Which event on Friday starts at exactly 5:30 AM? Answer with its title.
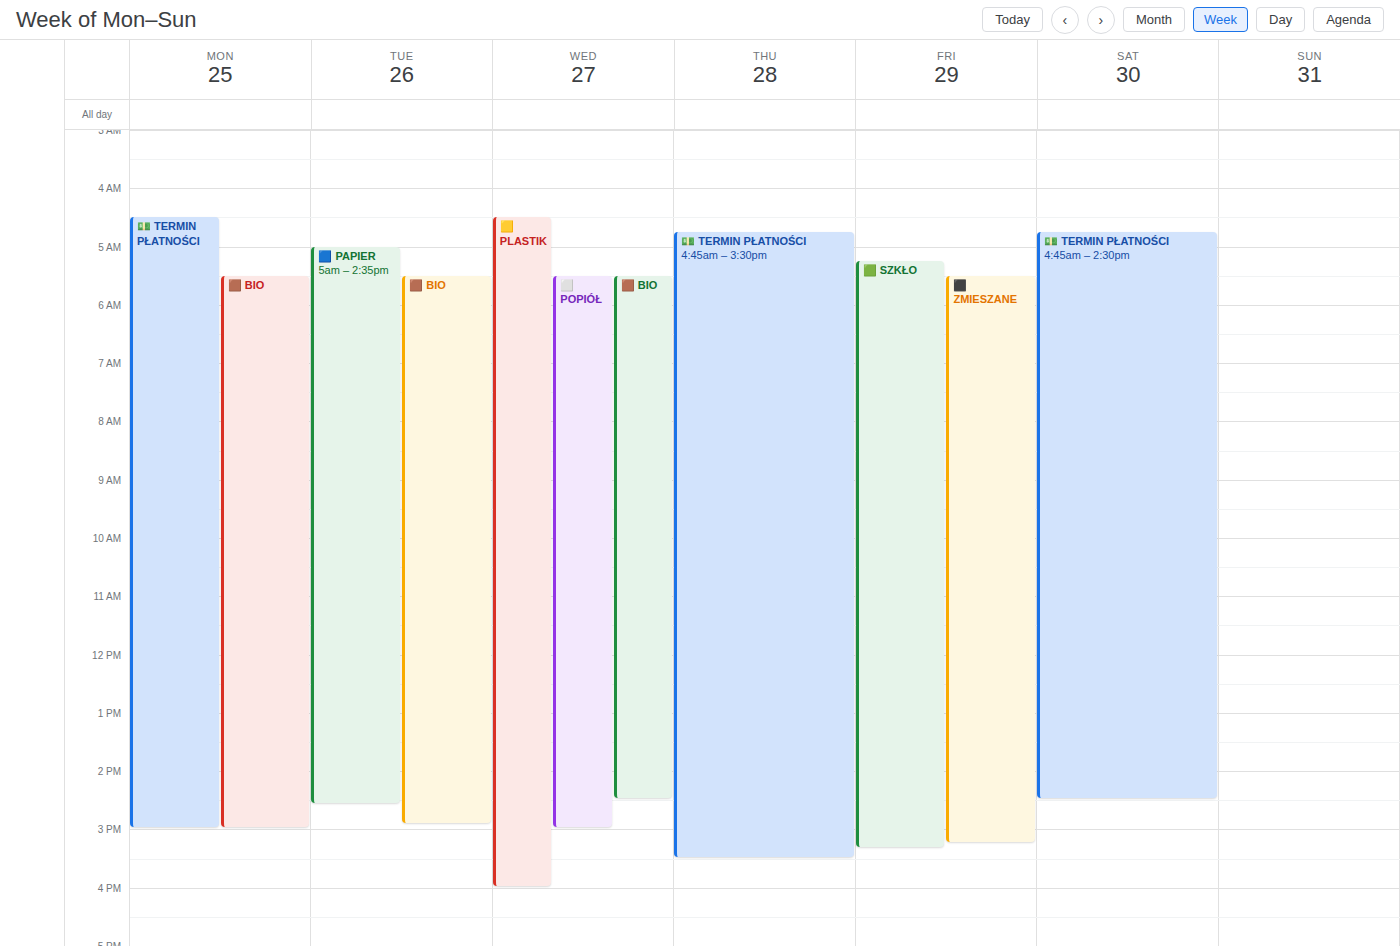
"⬛ ZMIESZANE"